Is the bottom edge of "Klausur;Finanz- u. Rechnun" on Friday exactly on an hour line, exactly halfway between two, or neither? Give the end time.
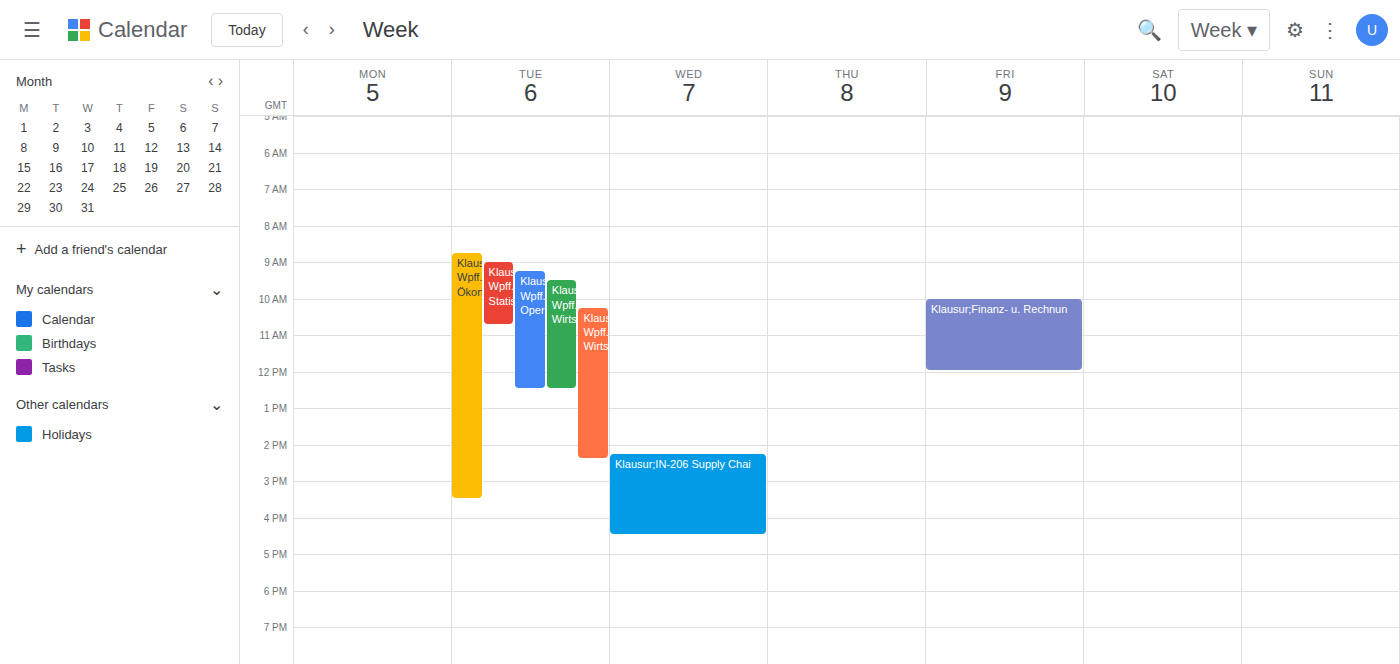
12:00 PM -- exactly on the 12 PM line.